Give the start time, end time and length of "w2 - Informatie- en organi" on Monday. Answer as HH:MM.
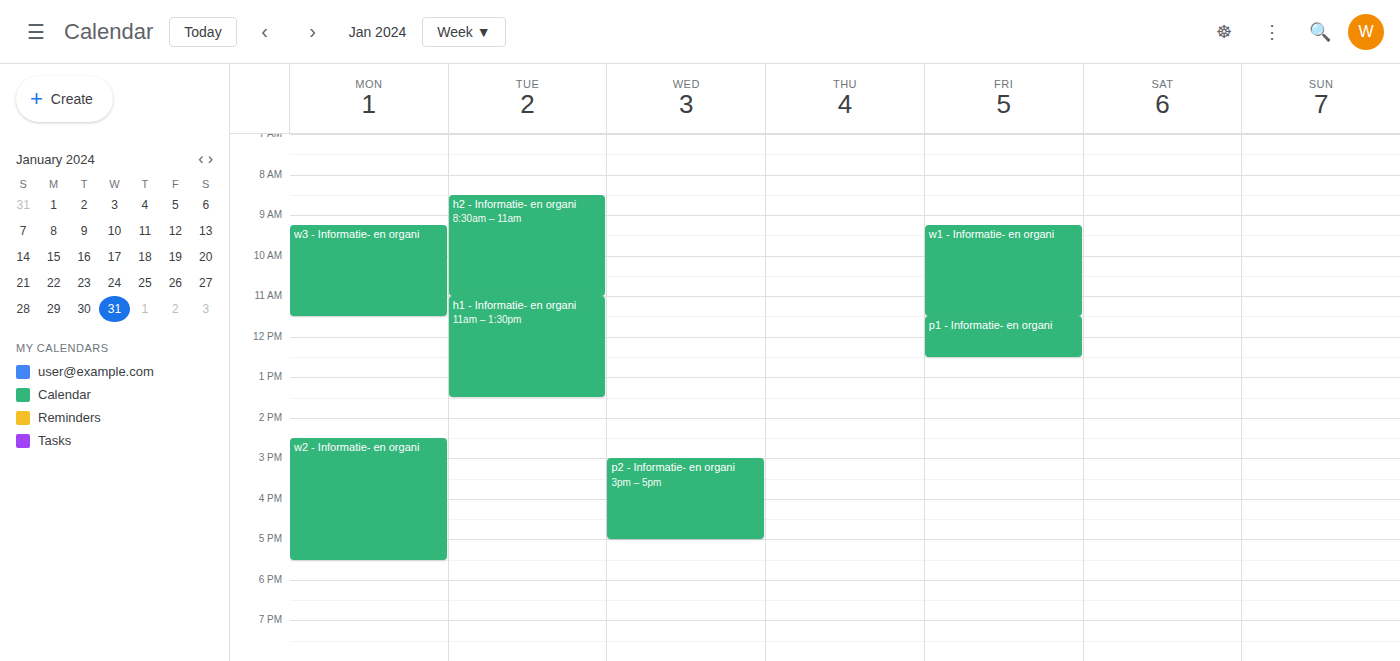
14:30 to 17:30, 3 hours